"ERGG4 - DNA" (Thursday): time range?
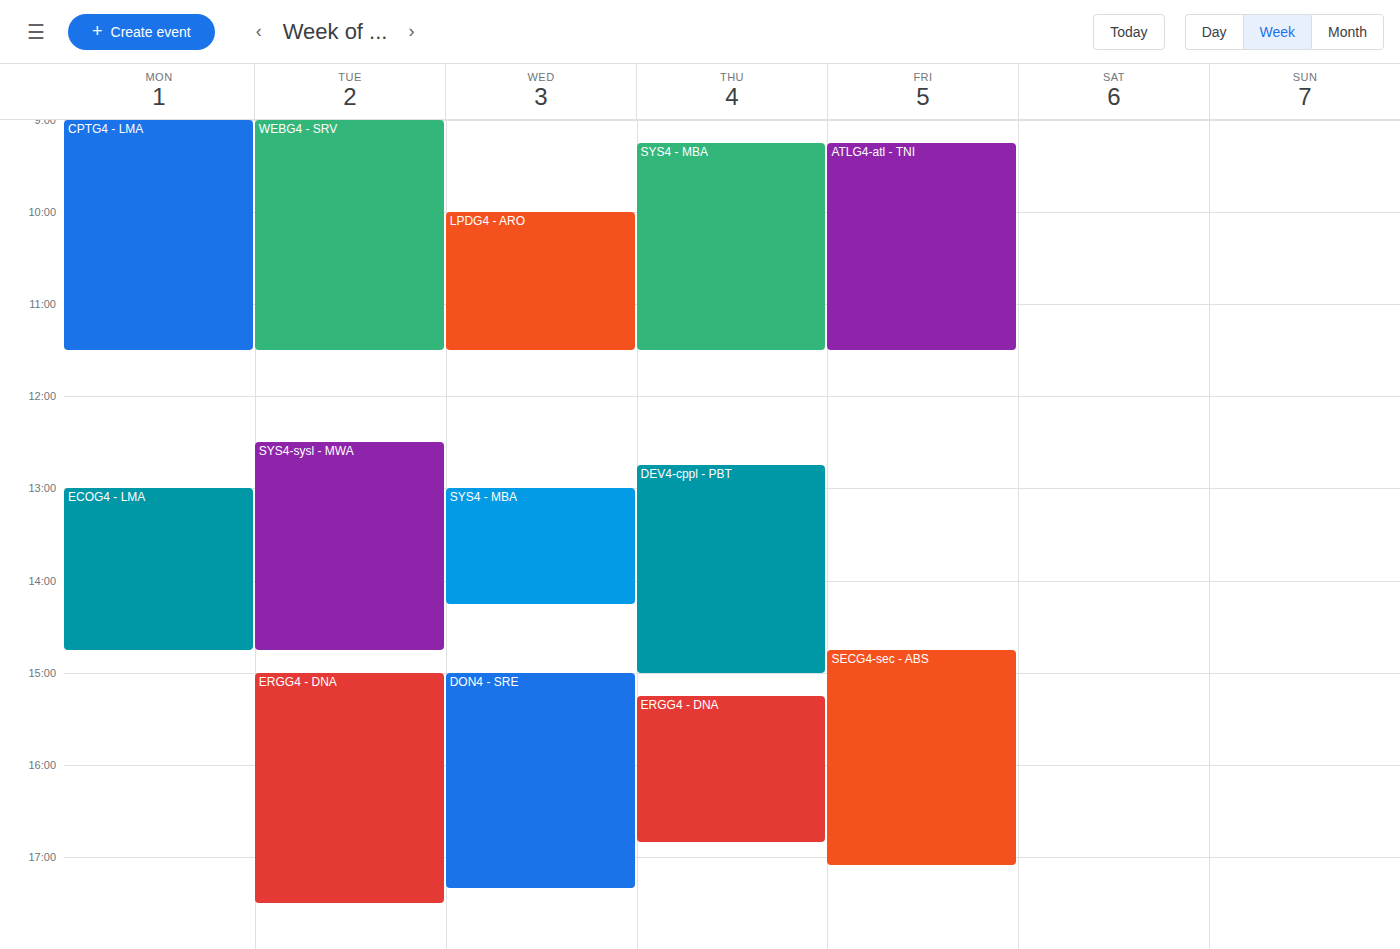
3:15 PM to 4:50 PM